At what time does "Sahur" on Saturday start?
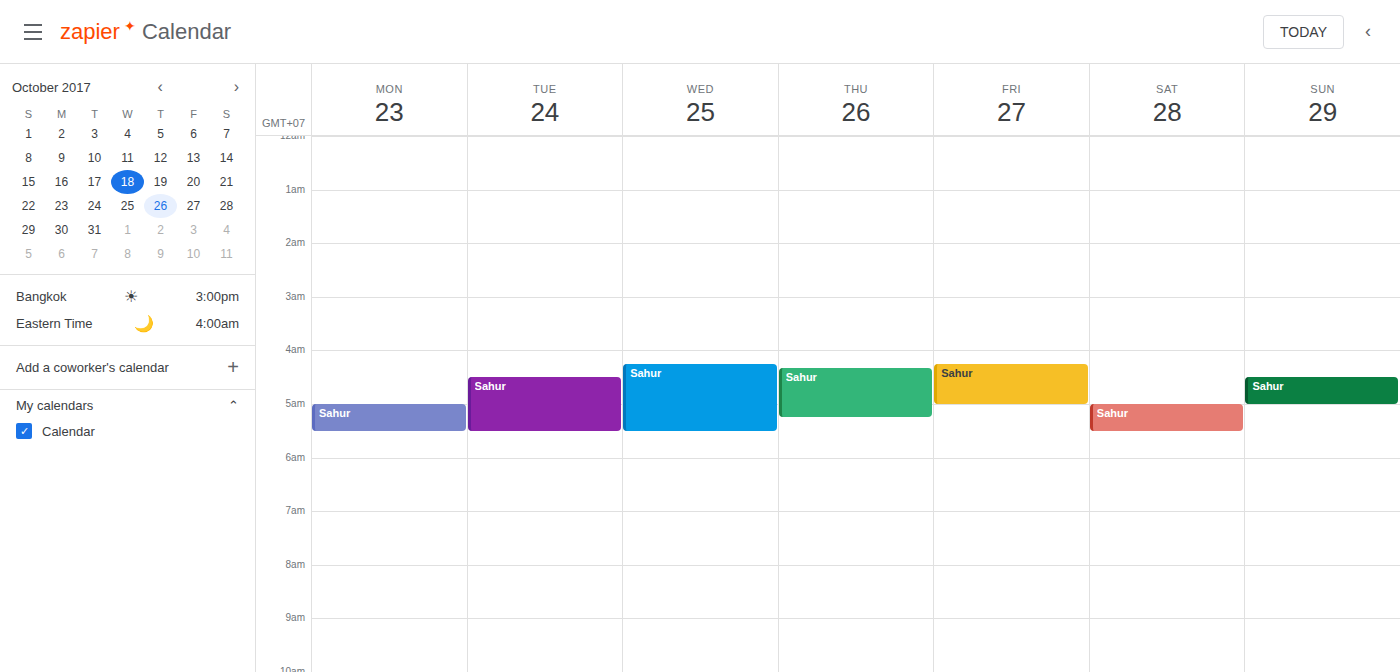
5:00 AM